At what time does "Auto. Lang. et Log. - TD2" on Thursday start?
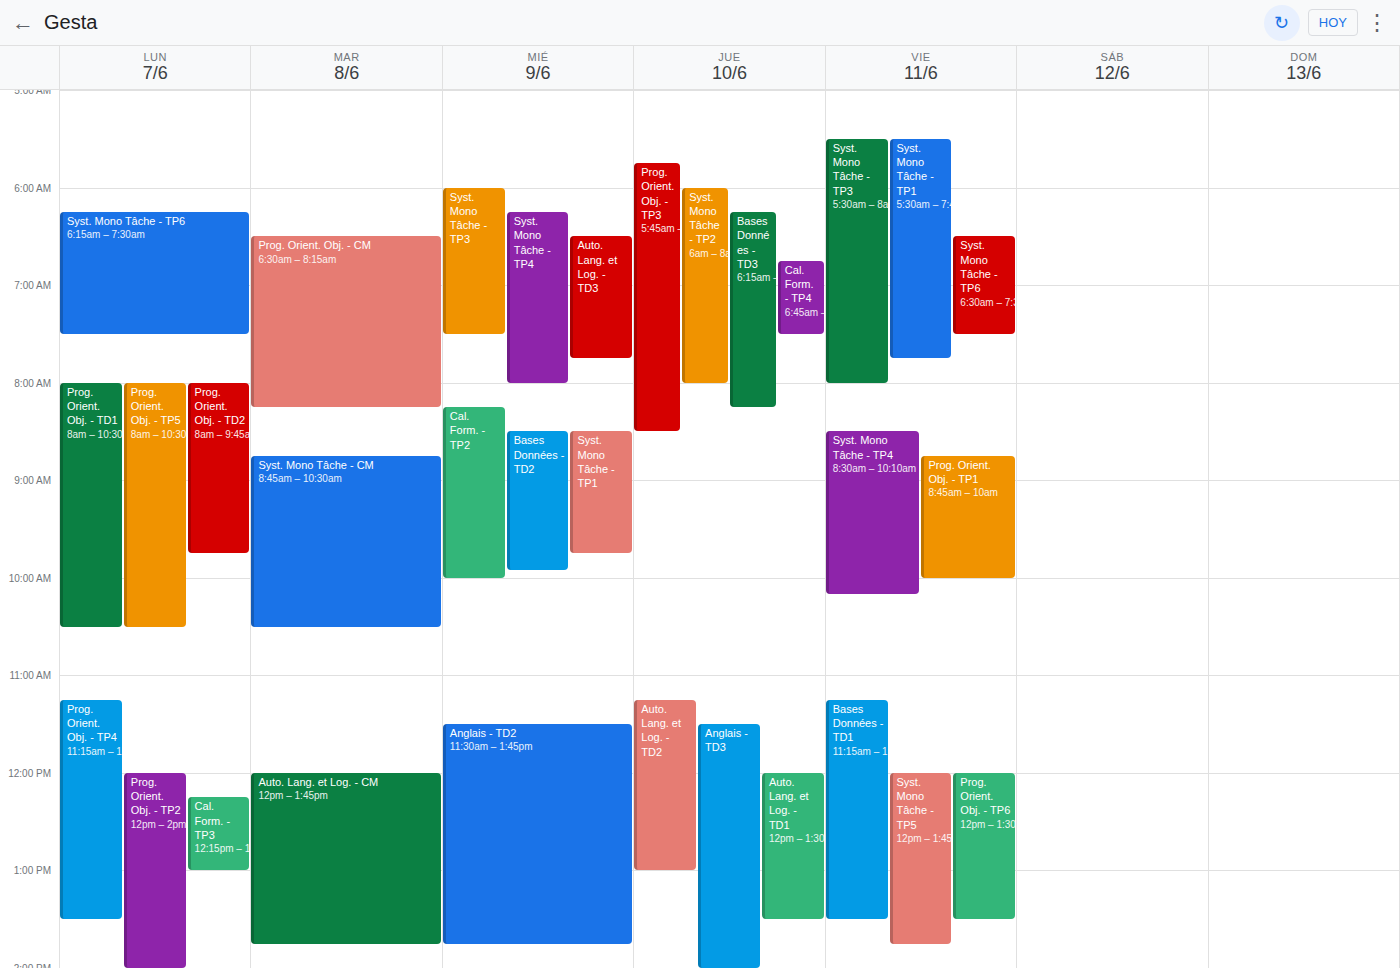
11:15 AM